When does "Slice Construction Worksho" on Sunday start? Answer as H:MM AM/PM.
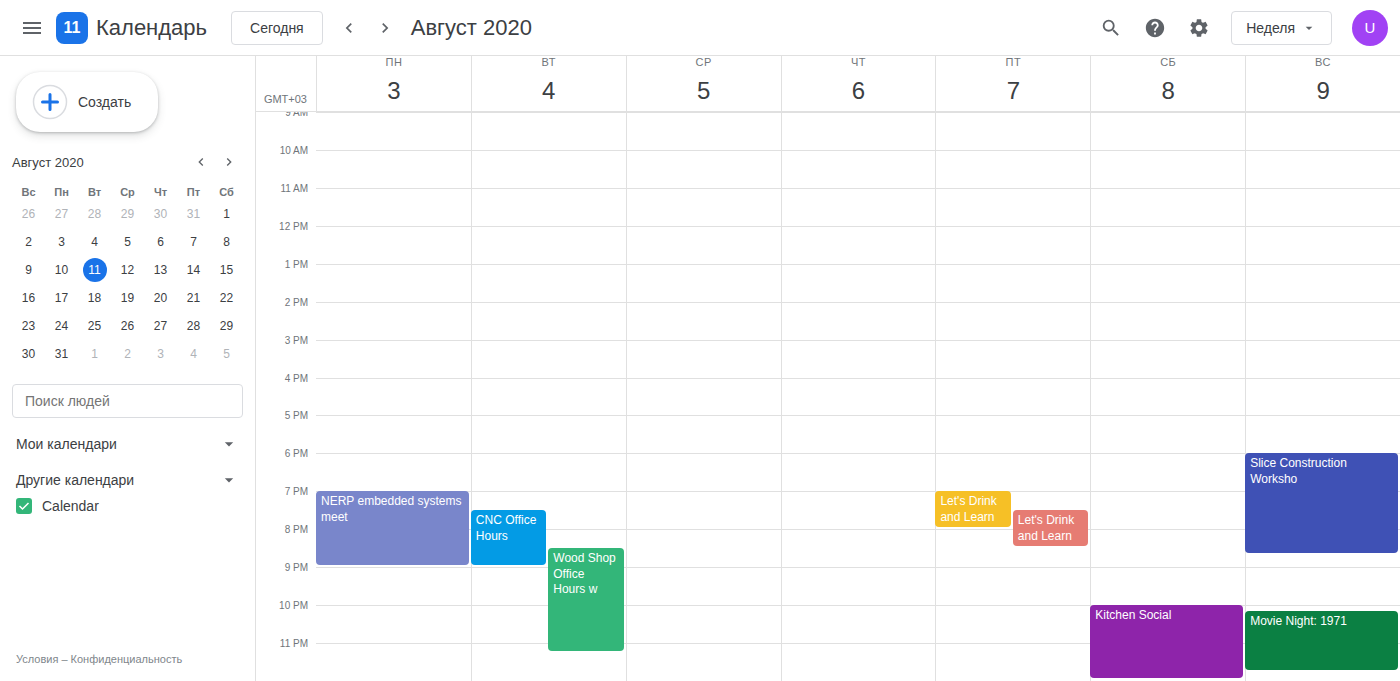
6:00 PM